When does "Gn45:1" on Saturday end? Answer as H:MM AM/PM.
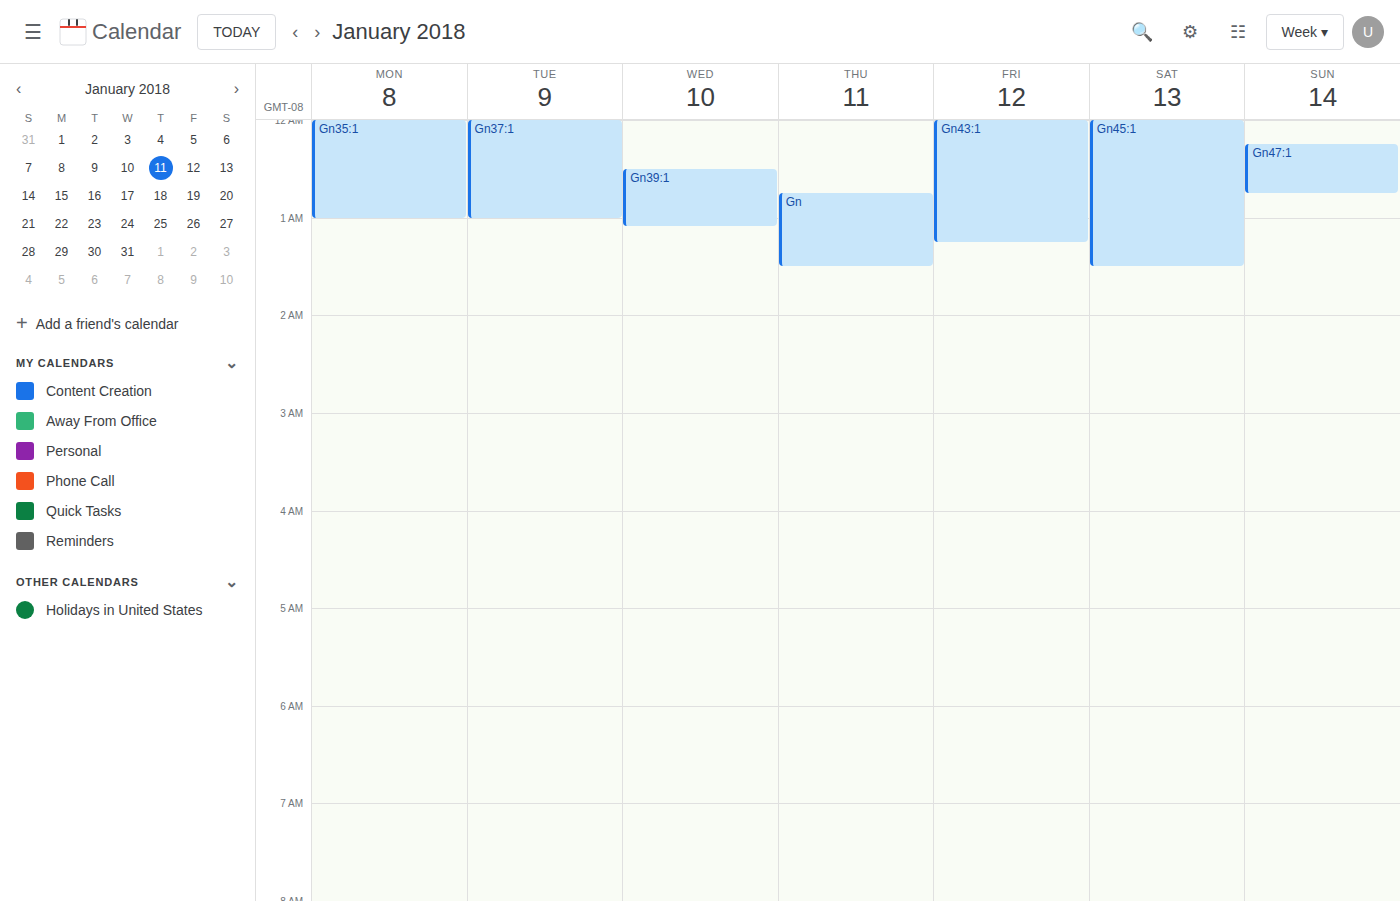
1:30 AM